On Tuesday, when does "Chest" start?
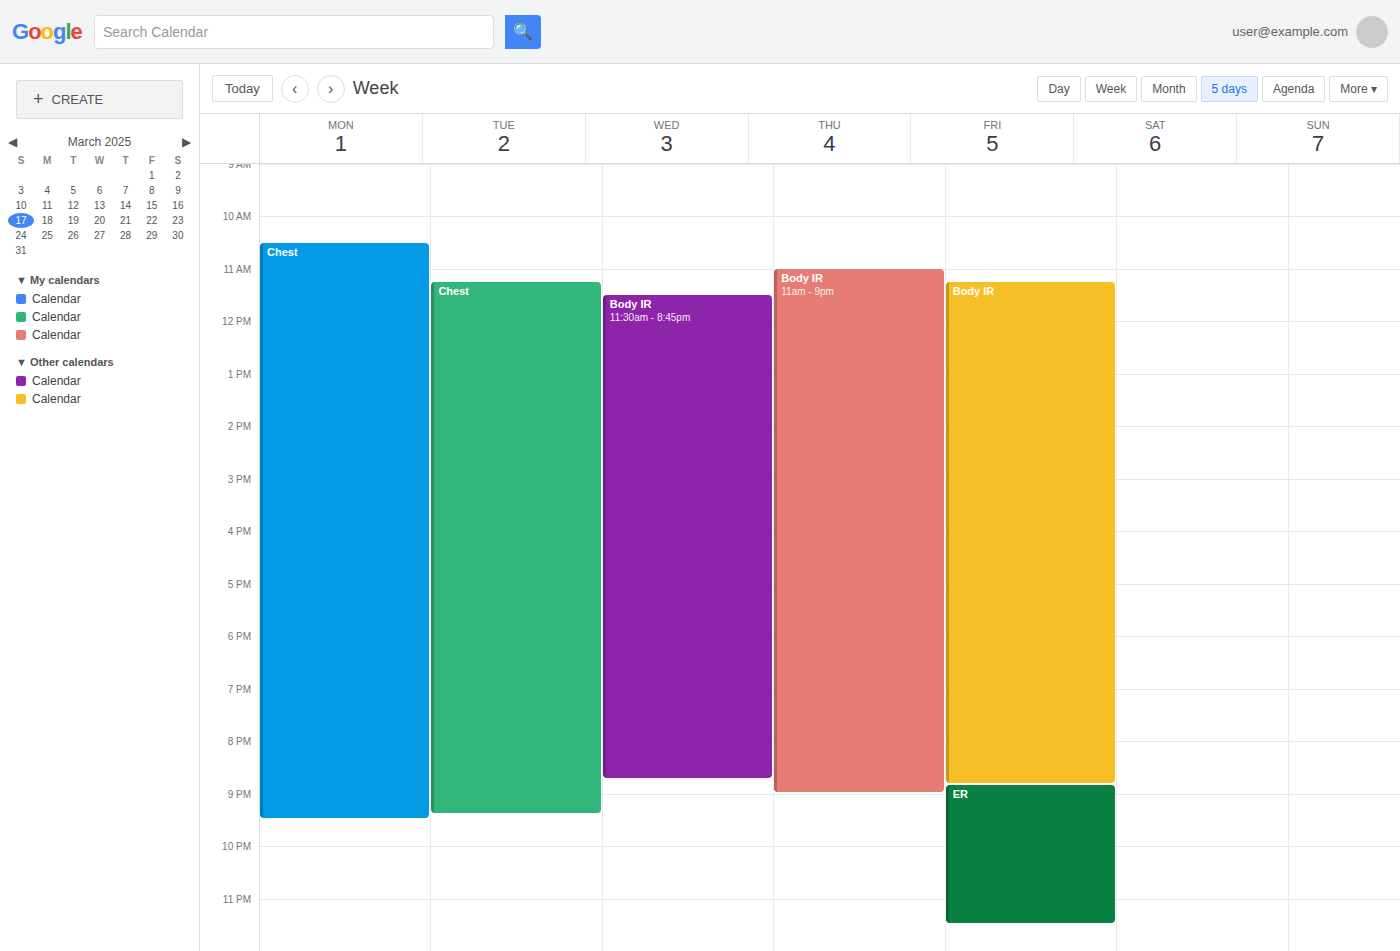
11:15 AM